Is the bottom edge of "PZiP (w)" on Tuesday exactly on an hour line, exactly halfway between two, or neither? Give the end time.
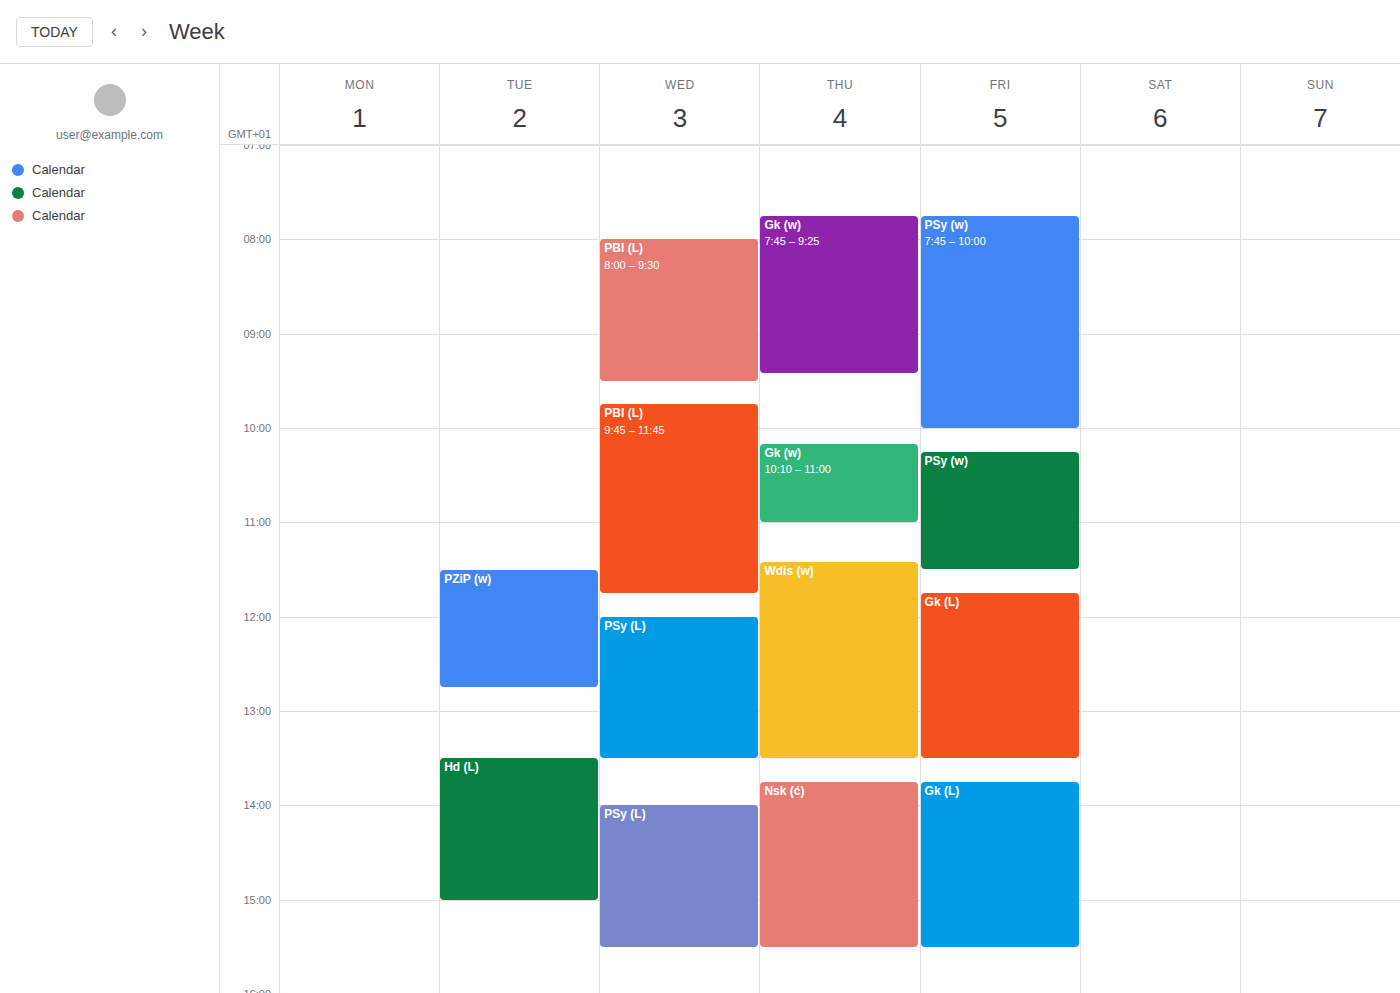
12:45 PM -- neither: three quarters of the way from the 12 PM line to the 1 PM line.